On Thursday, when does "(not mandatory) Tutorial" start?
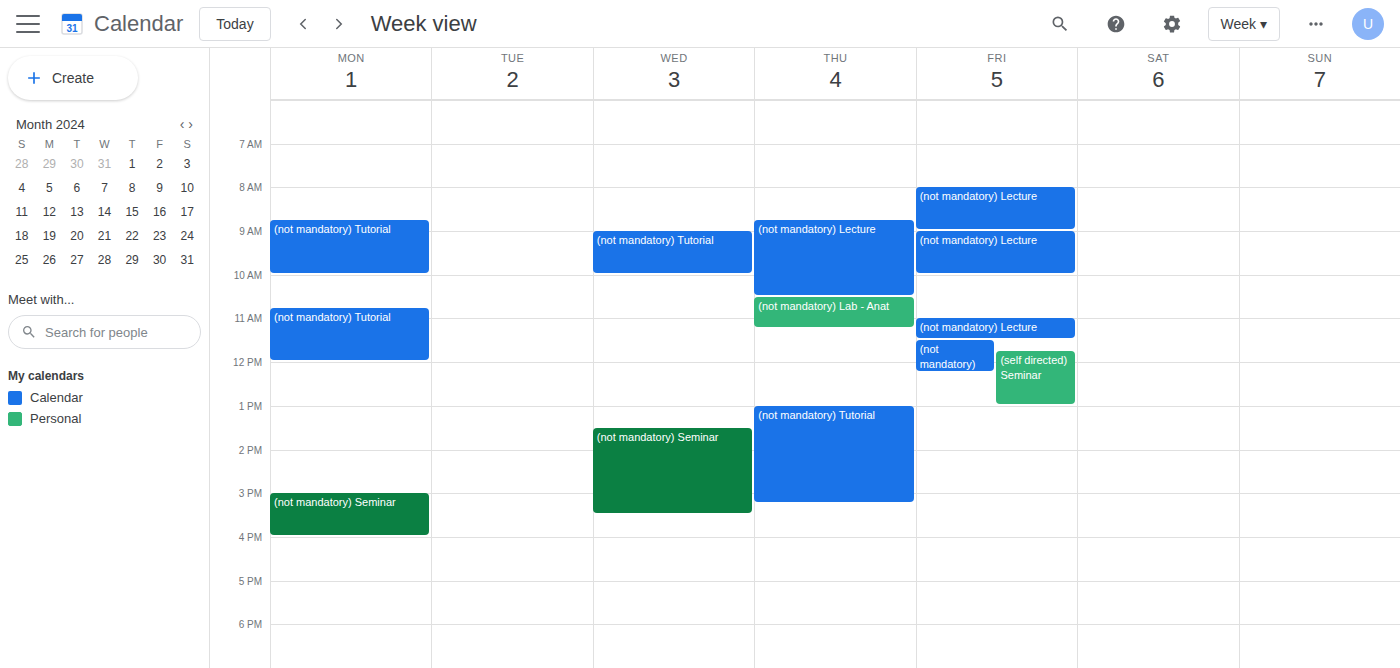
1:00 PM